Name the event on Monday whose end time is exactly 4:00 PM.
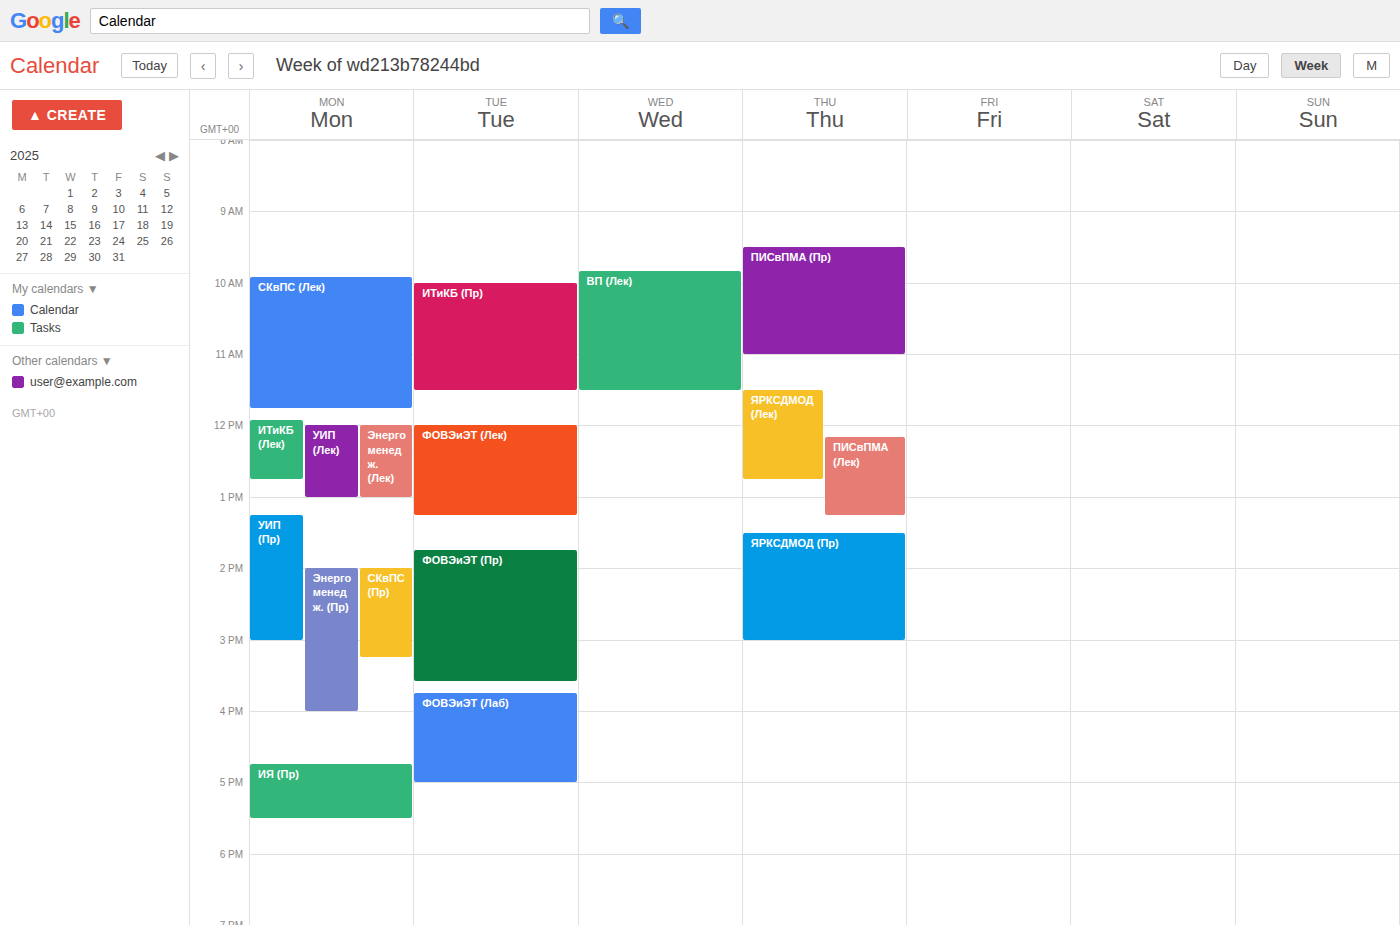
"Энергоменедж. (Пр)"